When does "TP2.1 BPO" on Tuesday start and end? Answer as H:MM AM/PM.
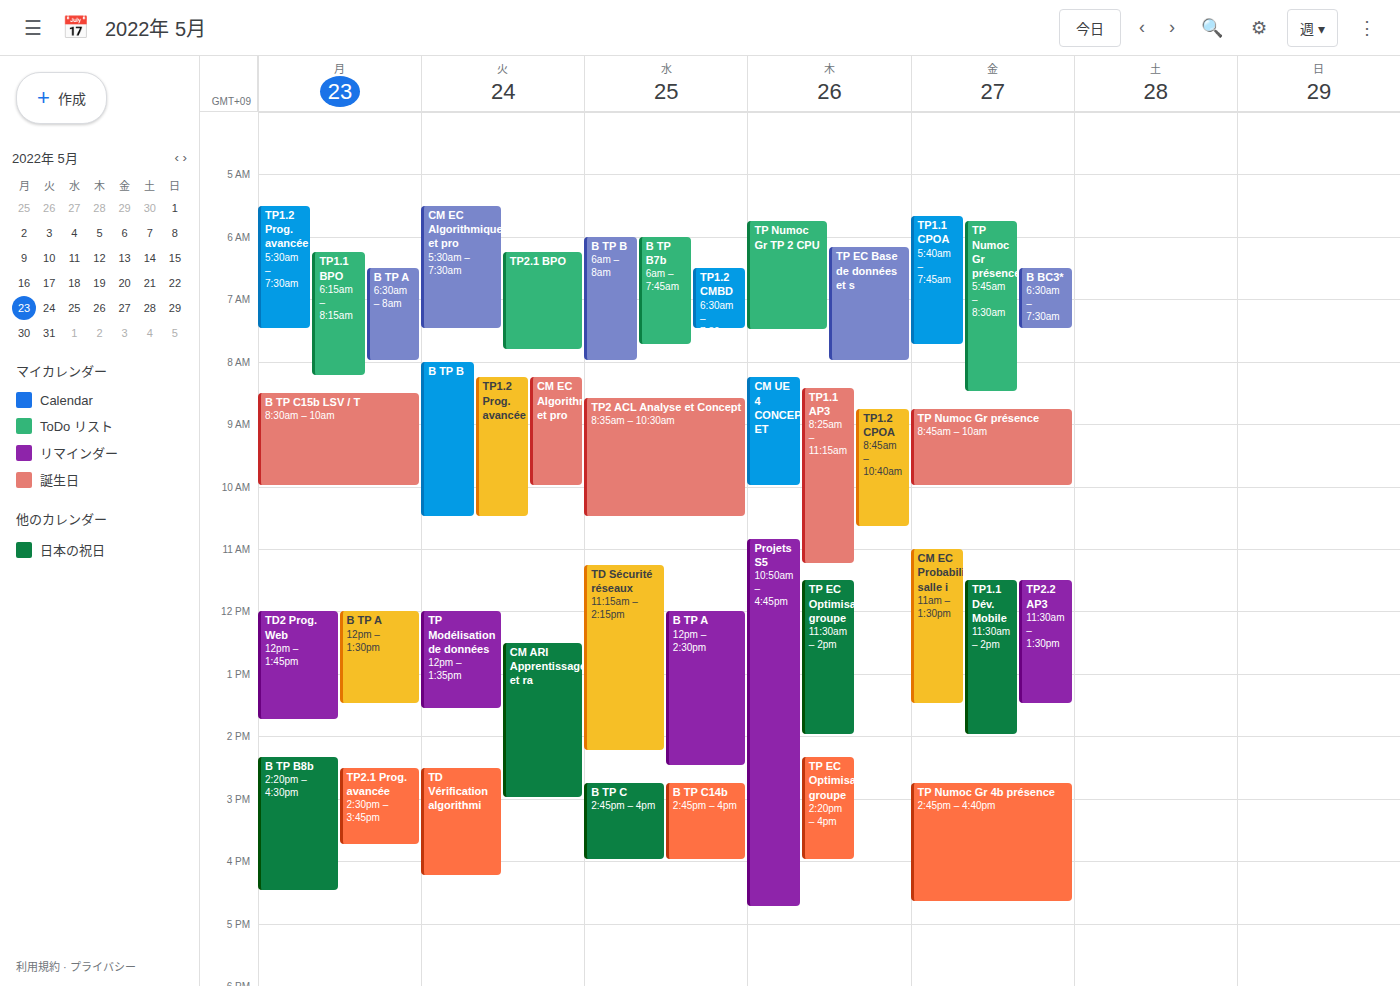
6:15 AM to 7:50 AM